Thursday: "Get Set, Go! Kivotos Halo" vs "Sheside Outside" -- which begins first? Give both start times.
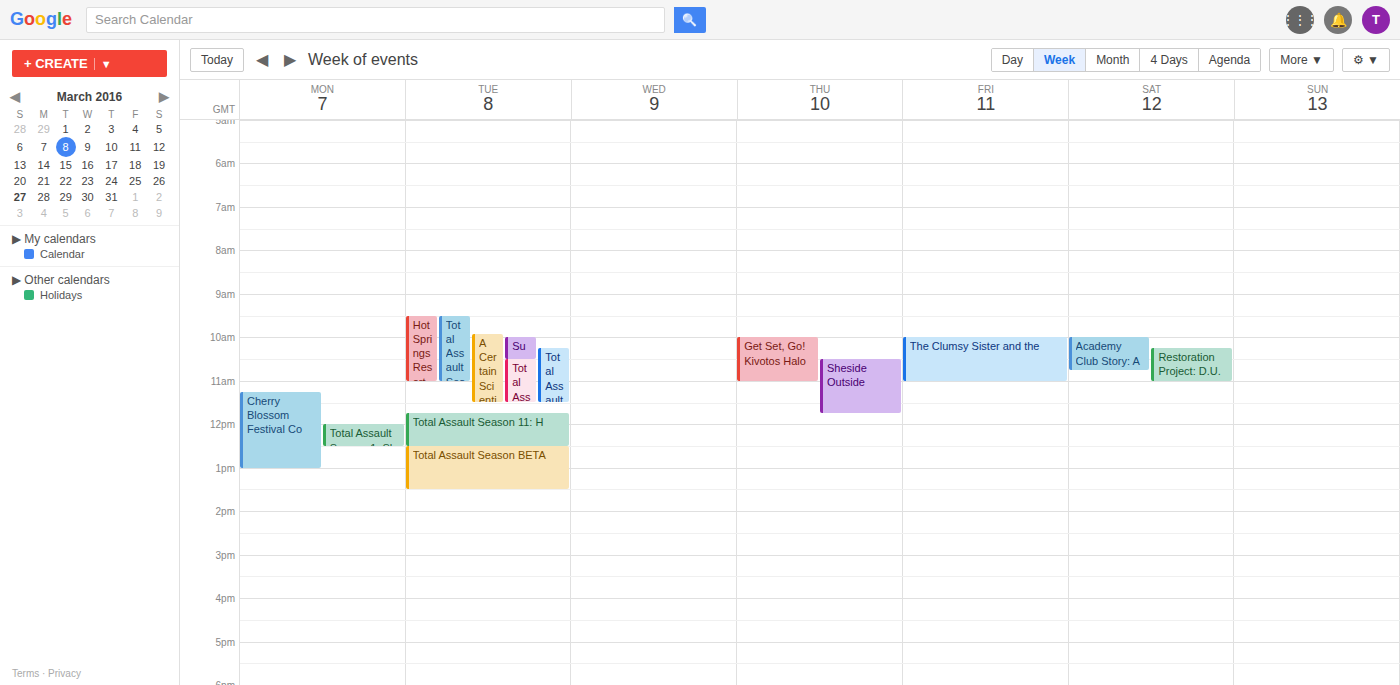
"Get Set, Go! Kivotos Halo" 10:00 AM; "Sheside Outside" 10:30 AM.